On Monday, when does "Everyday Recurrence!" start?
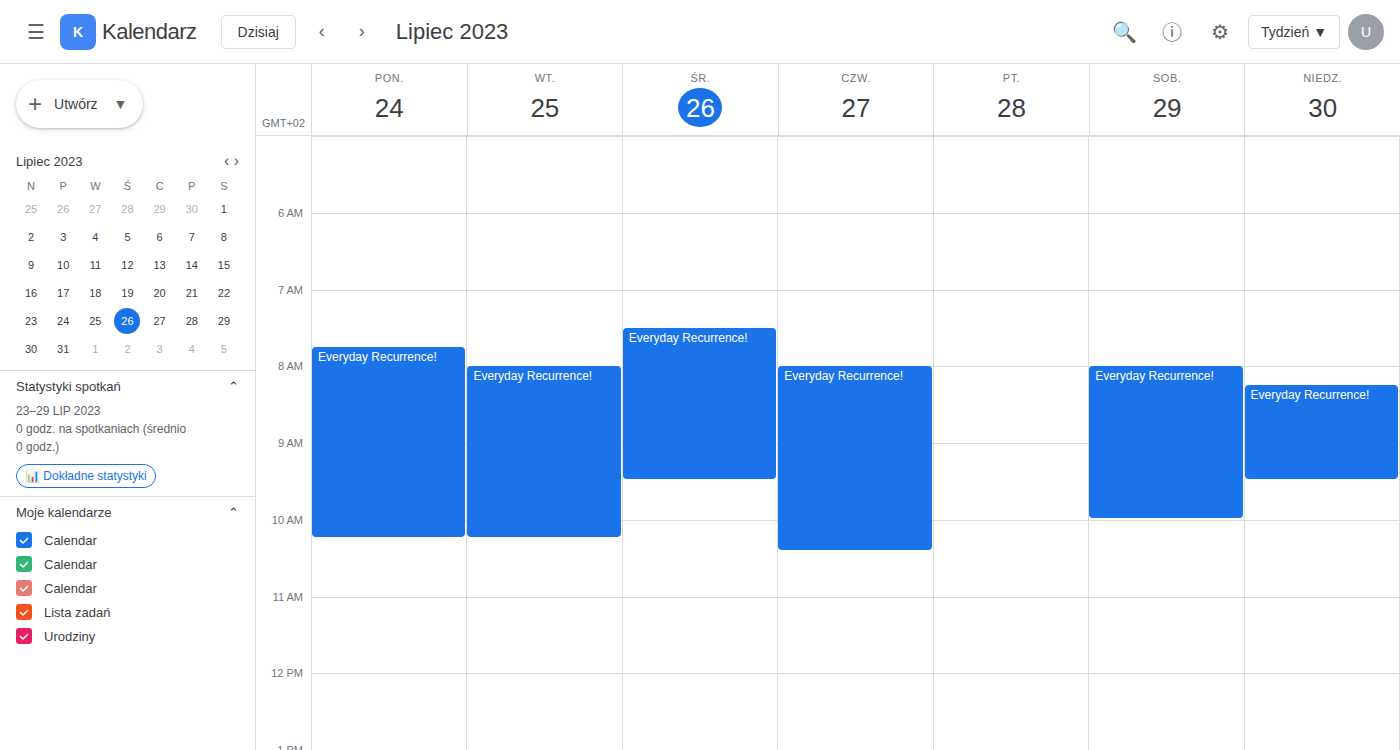
07:45